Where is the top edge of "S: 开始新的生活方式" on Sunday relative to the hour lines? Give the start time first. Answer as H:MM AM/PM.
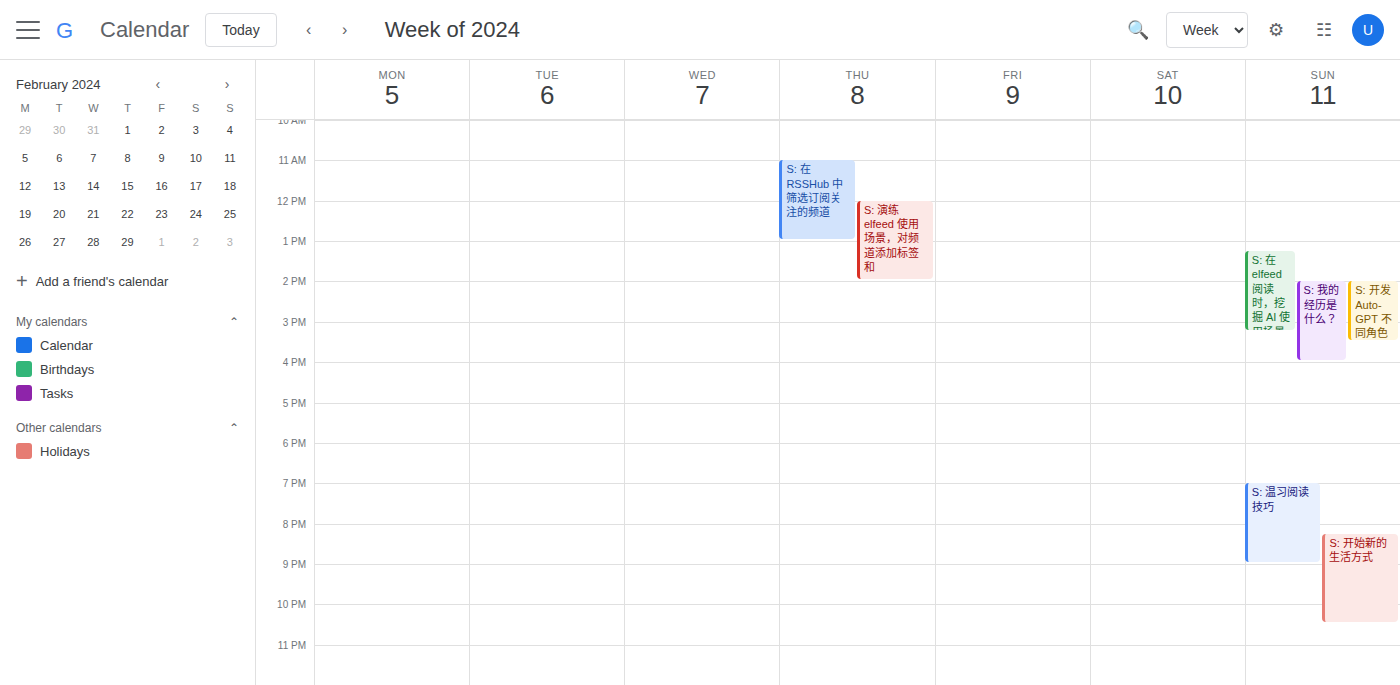
8:15 PM -- neither: a quarter of the way from the 8 PM line to the 9 PM line.